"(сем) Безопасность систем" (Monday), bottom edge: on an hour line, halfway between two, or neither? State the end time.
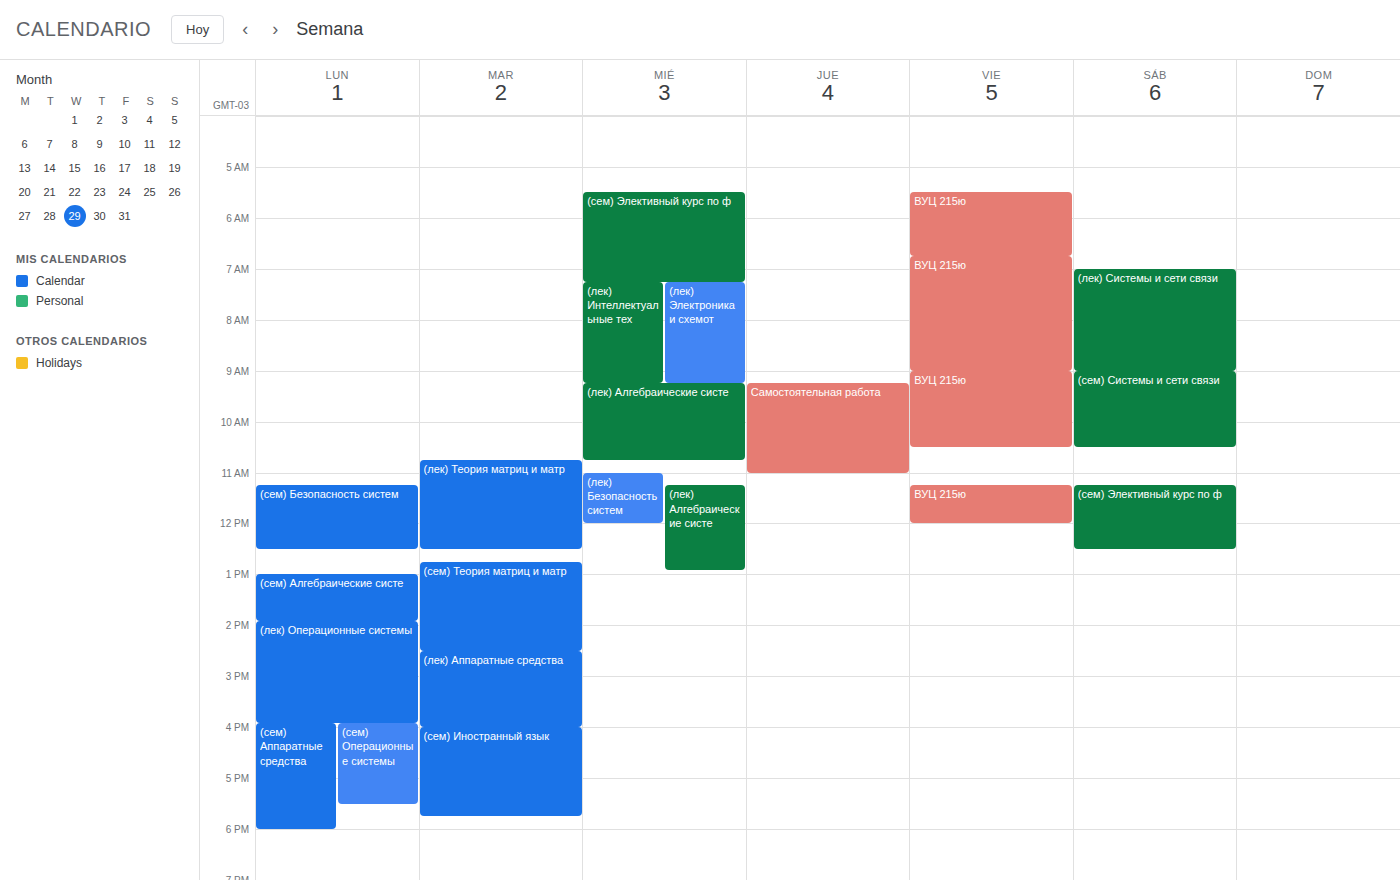
12:30 PM -- halfway between the 12 PM and 1 PM lines.